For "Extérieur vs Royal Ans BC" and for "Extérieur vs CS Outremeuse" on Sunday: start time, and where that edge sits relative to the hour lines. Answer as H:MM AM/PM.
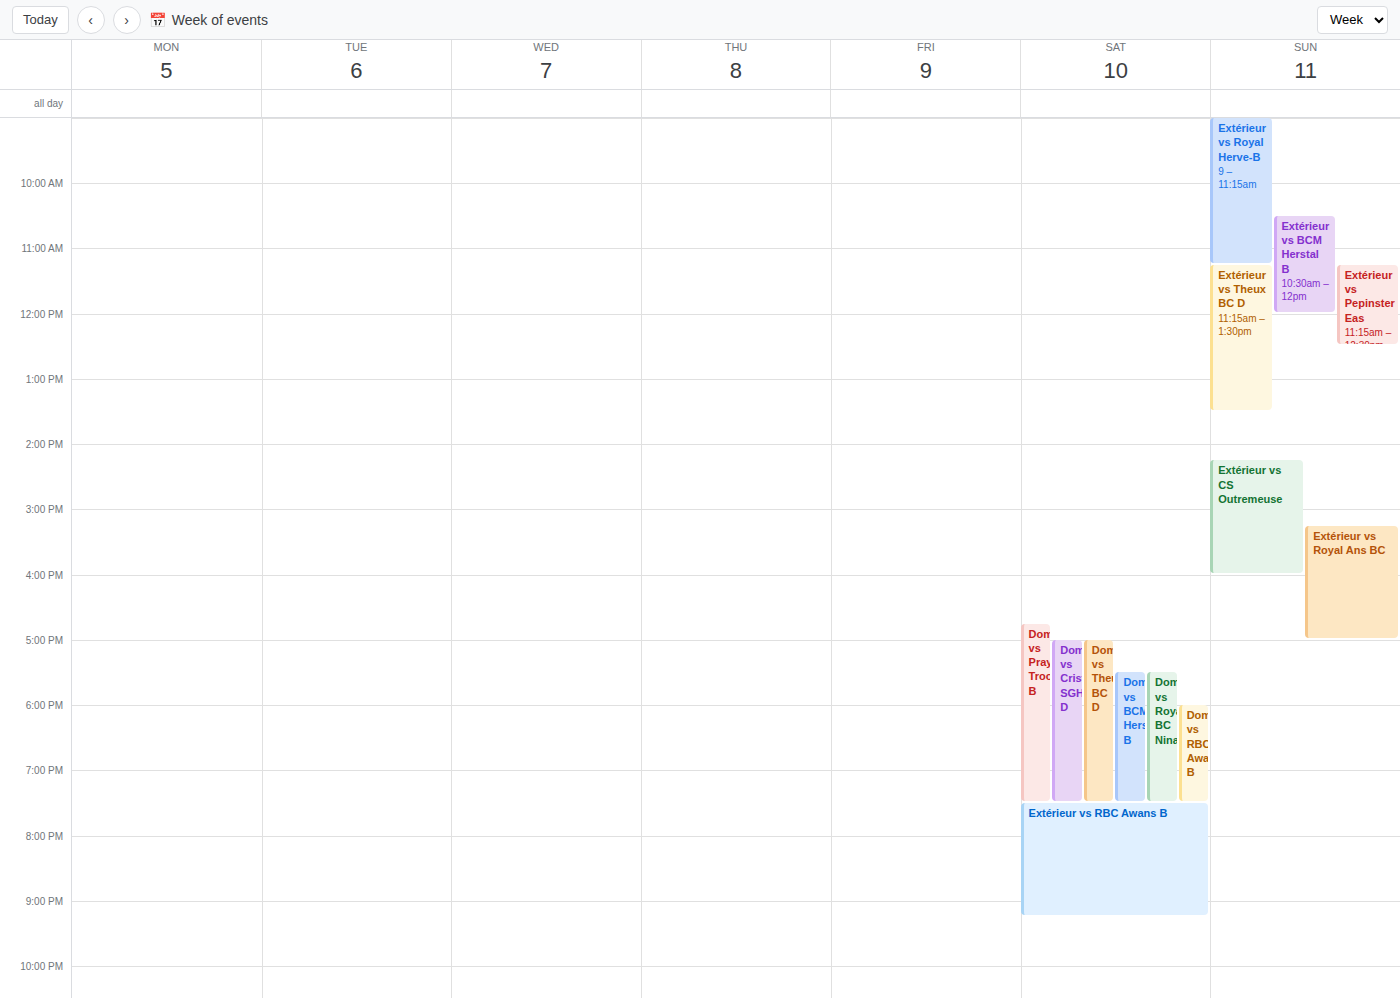
"Extérieur vs Royal Ans BC": 3:15 PM, neither: a quarter of the way from the 3 PM line to the 4 PM line. "Extérieur vs CS Outremeuse": 2:15 PM, neither: a quarter of the way from the 2 PM line to the 3 PM line.